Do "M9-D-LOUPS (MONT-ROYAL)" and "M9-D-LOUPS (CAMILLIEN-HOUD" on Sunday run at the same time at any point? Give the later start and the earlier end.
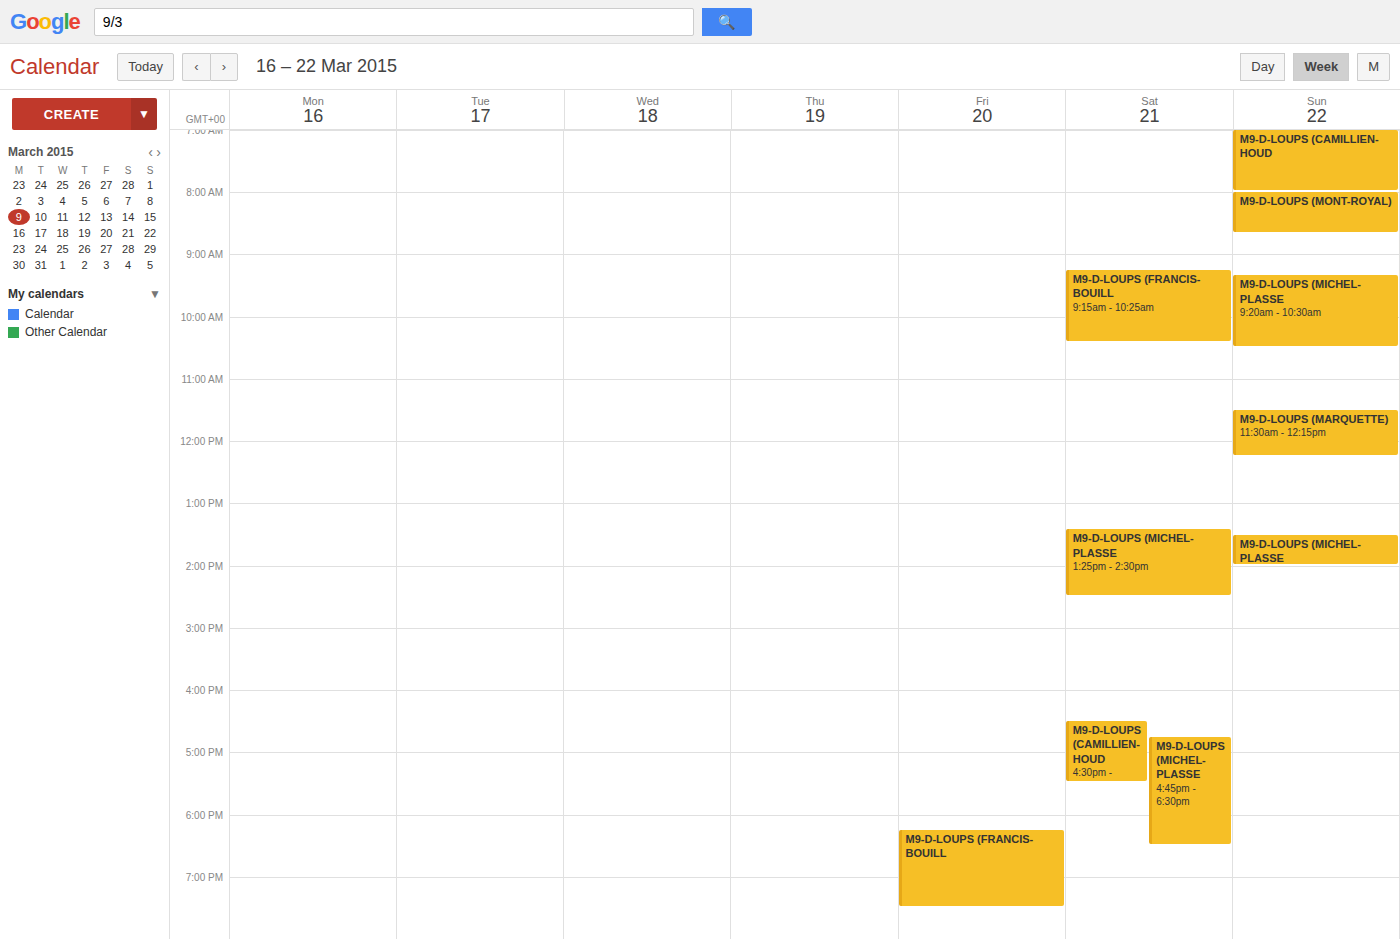
"M9-D-LOUPS (CAMILLIEN-HOUD" ends at 8:00 AM, exactly when "M9-D-LOUPS (MONT-ROYAL)" starts -- they touch but do not overlap.